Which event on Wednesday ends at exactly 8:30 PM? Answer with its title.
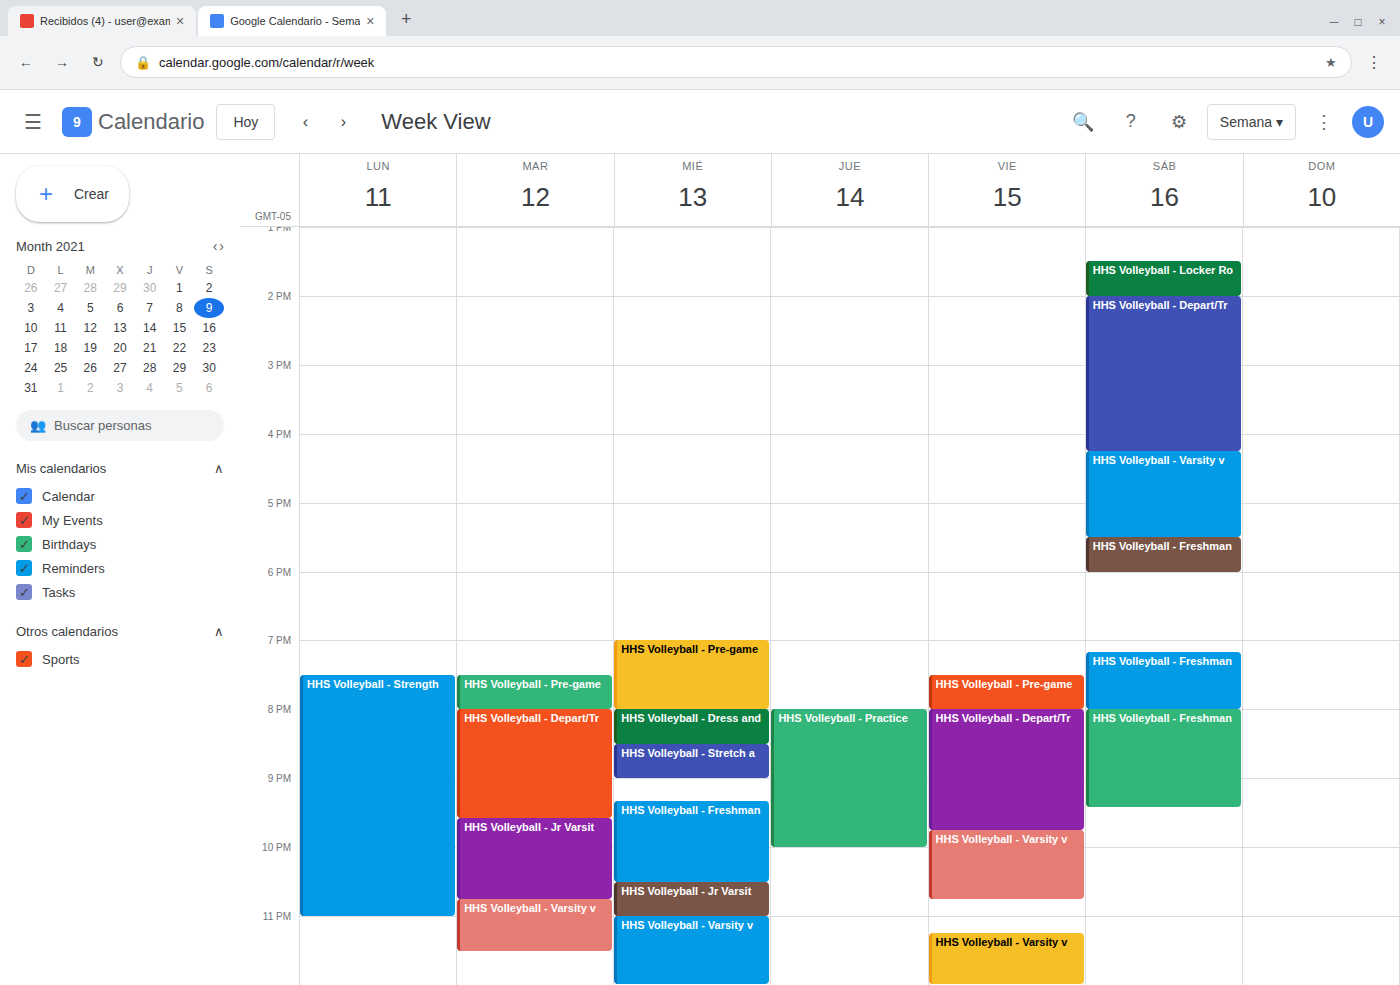
"HHS Volleyball - Dress and"